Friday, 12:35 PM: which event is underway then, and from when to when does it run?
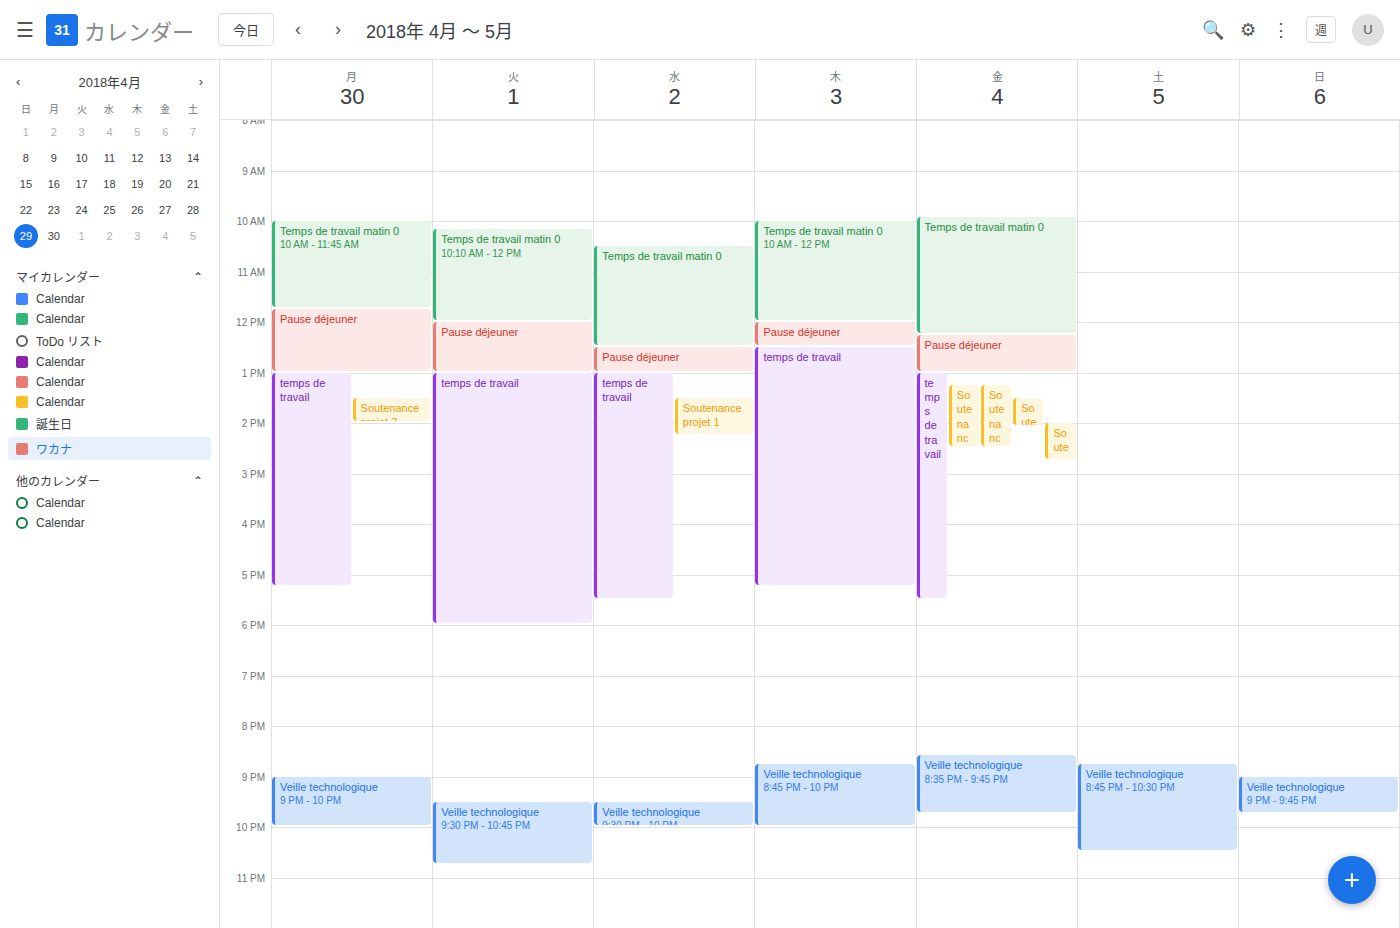
"Pause déjeuner", 12:15 PM to 1:00 PM